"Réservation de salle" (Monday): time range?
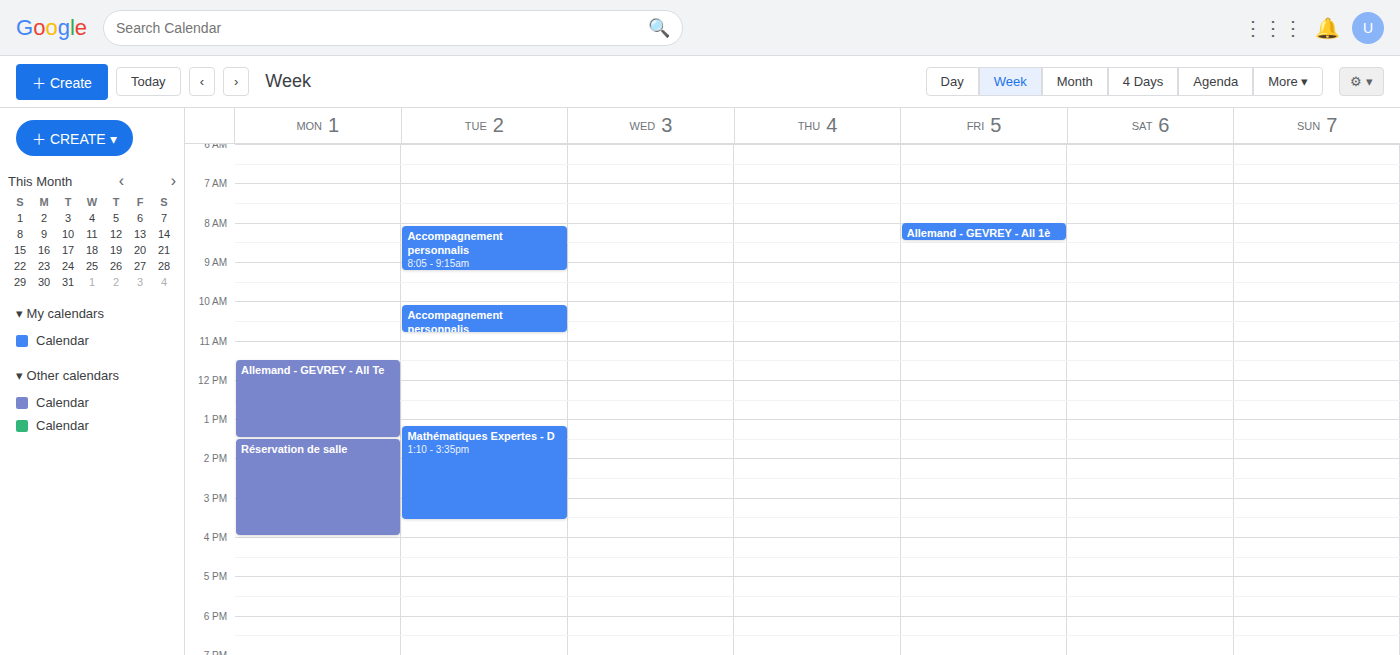
13:30 to 16:00